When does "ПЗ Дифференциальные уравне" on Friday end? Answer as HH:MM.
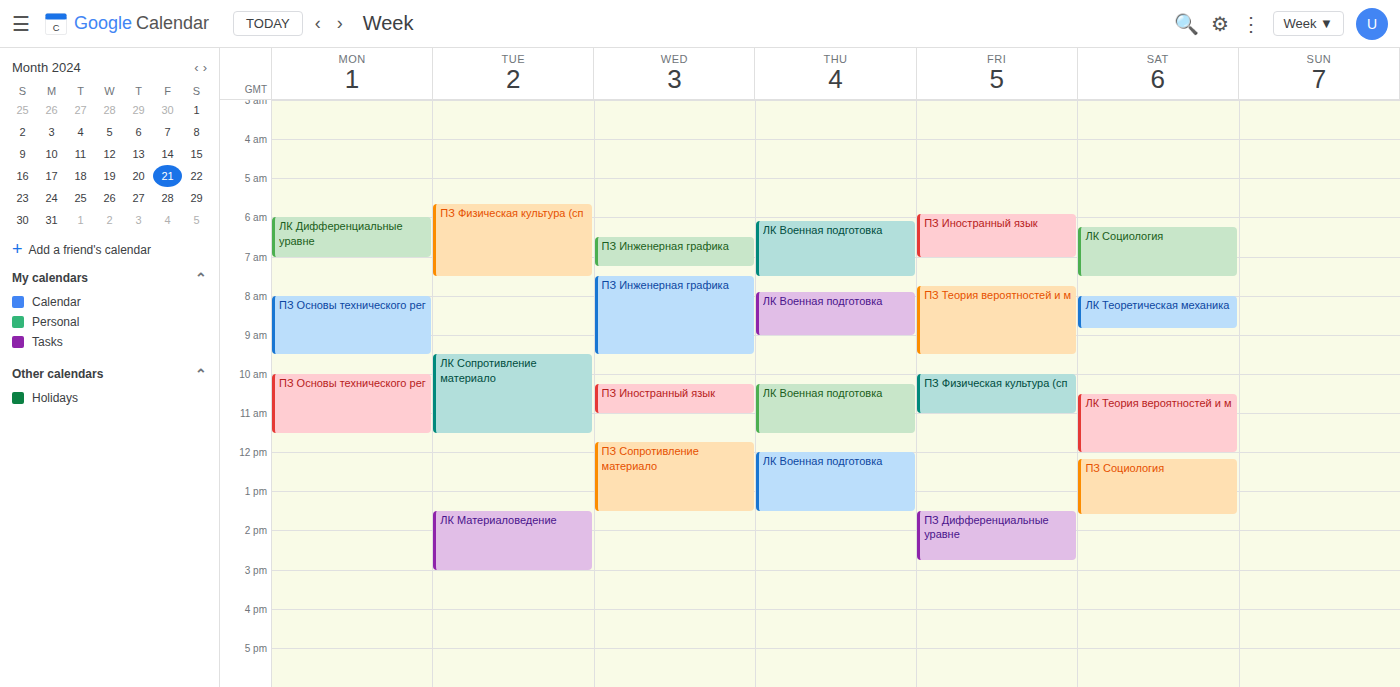
14:45